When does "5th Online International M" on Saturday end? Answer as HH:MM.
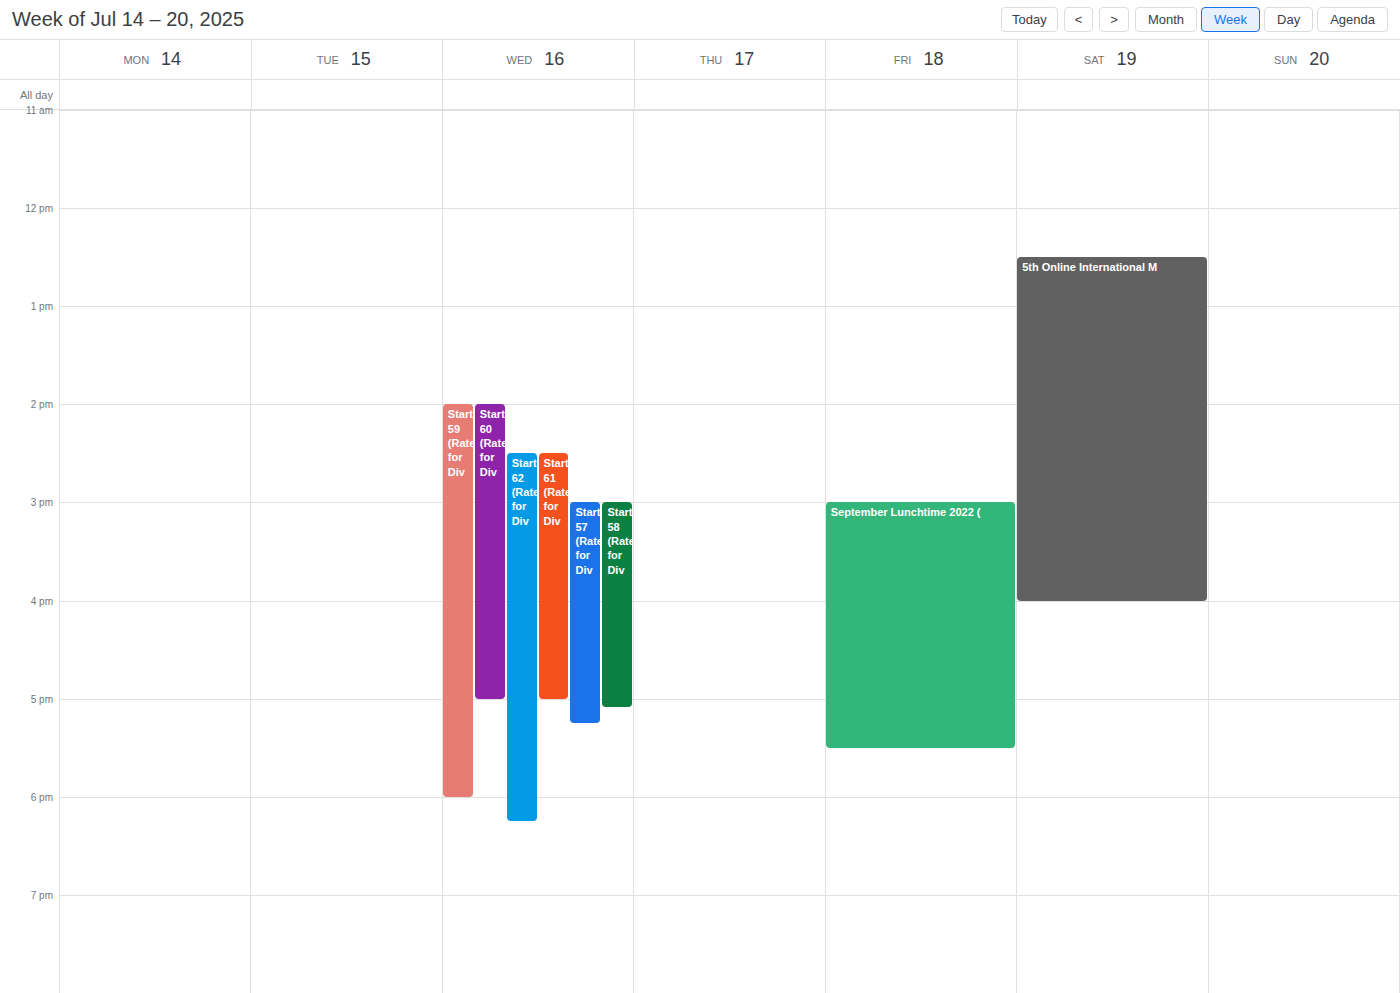
16:00